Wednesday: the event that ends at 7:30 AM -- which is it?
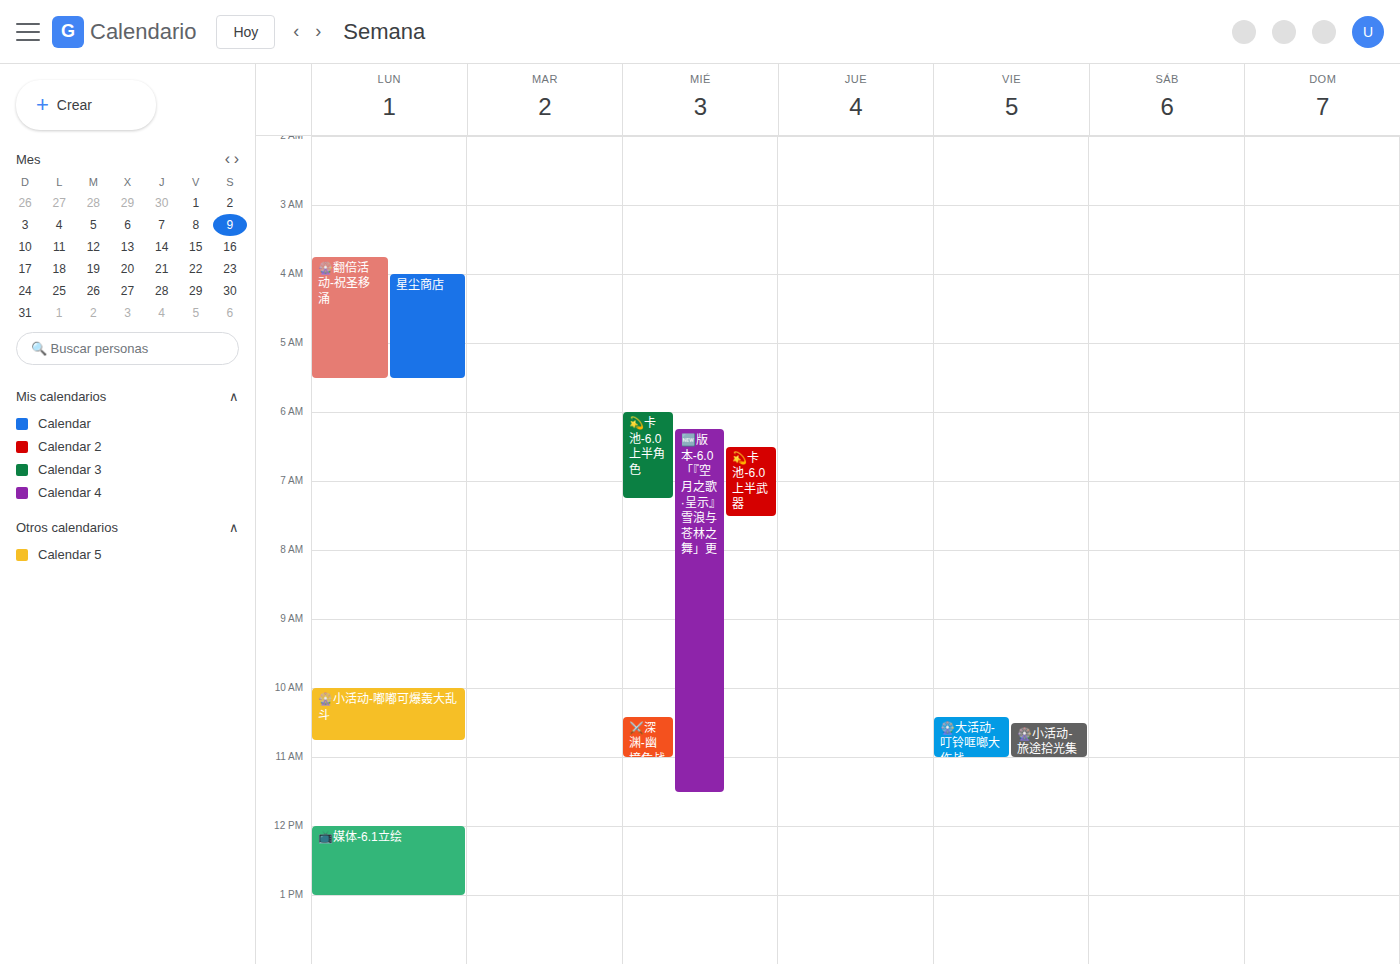
"💫卡池-6.0上半武器"